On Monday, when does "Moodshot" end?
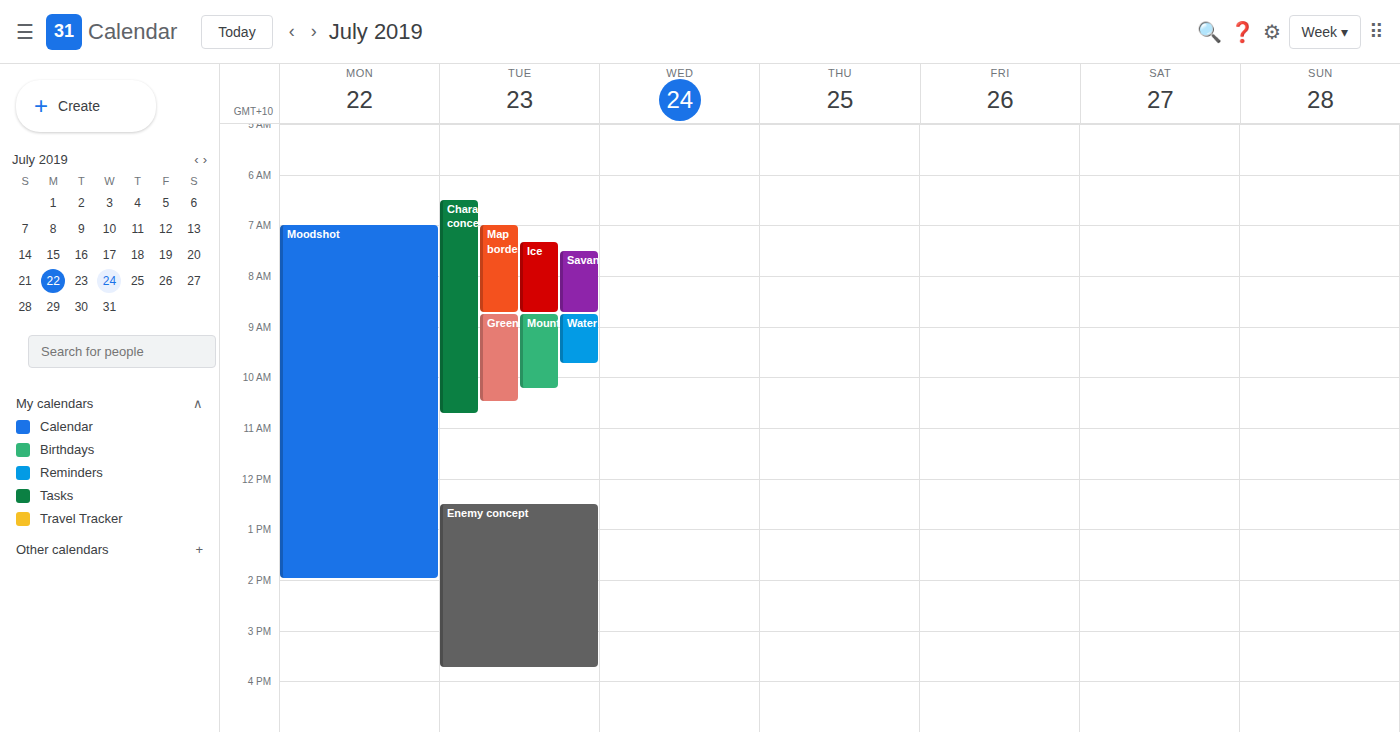
14:00